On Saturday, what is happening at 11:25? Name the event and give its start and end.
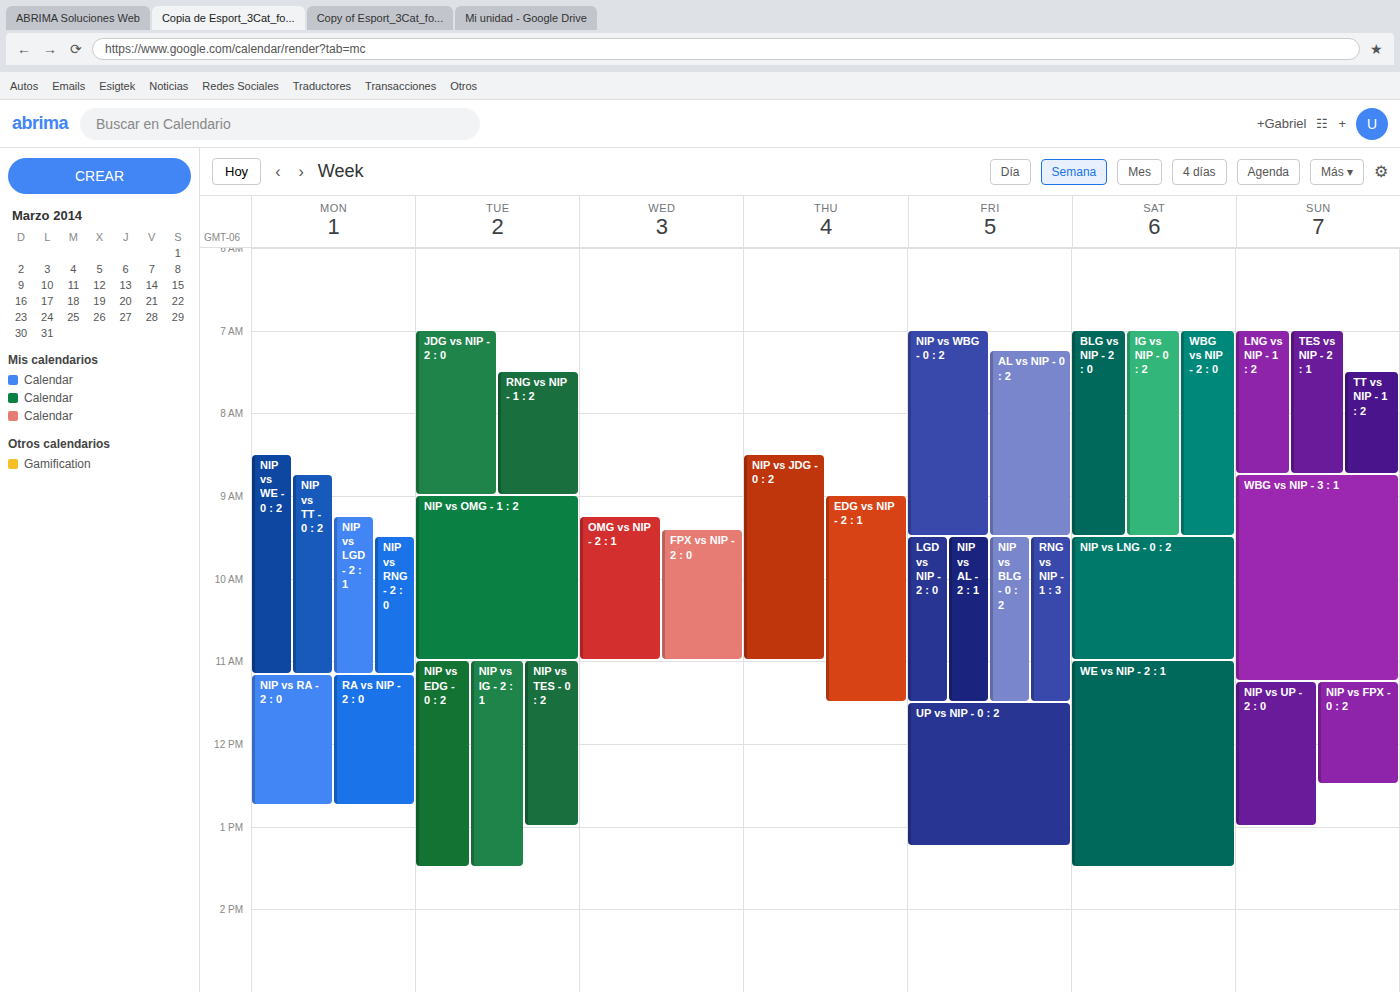
"WE vs NIP - 2 : 1", 11:00 to 13:30